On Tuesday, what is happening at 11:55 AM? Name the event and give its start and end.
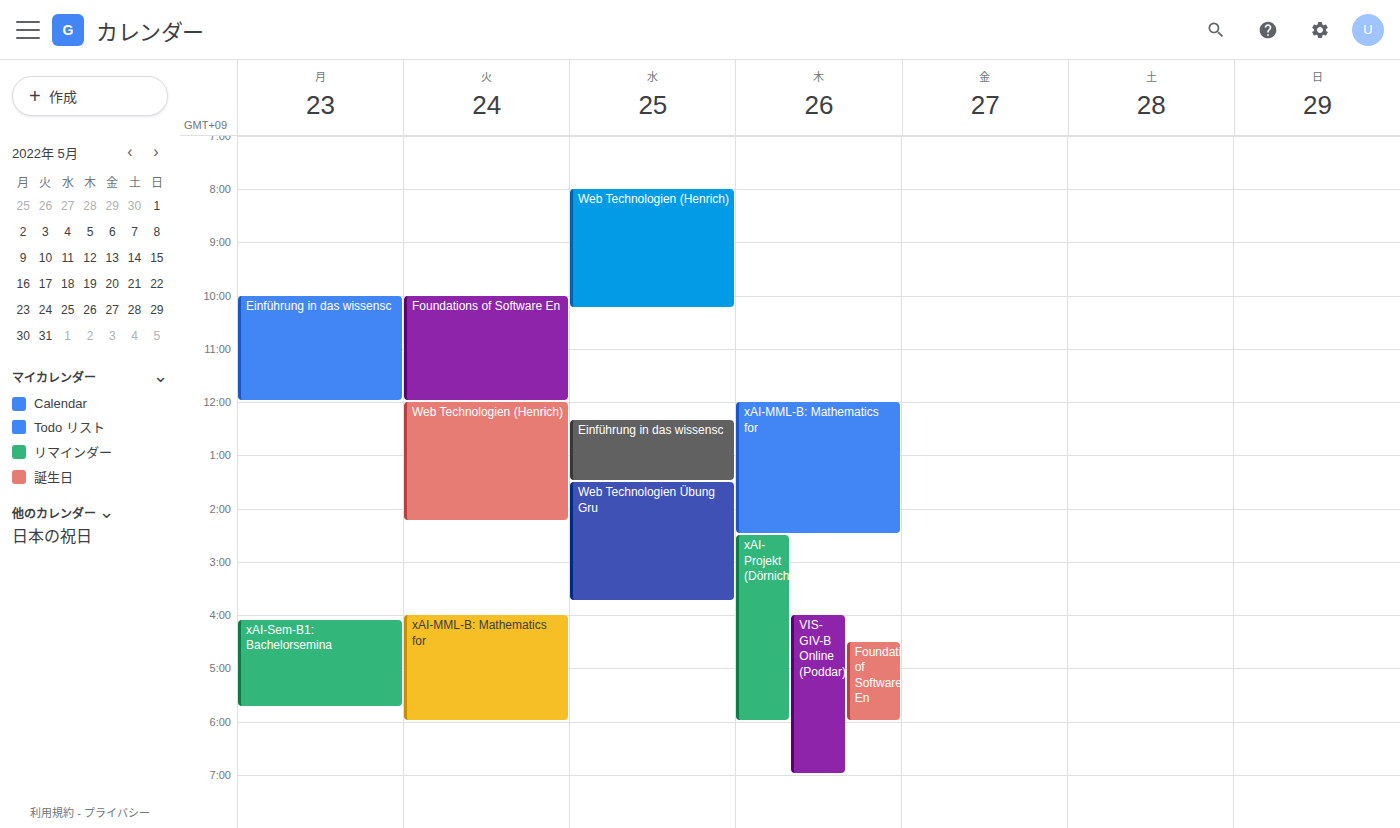
"Foundations of Software En", 10:00 AM to 12:00 PM